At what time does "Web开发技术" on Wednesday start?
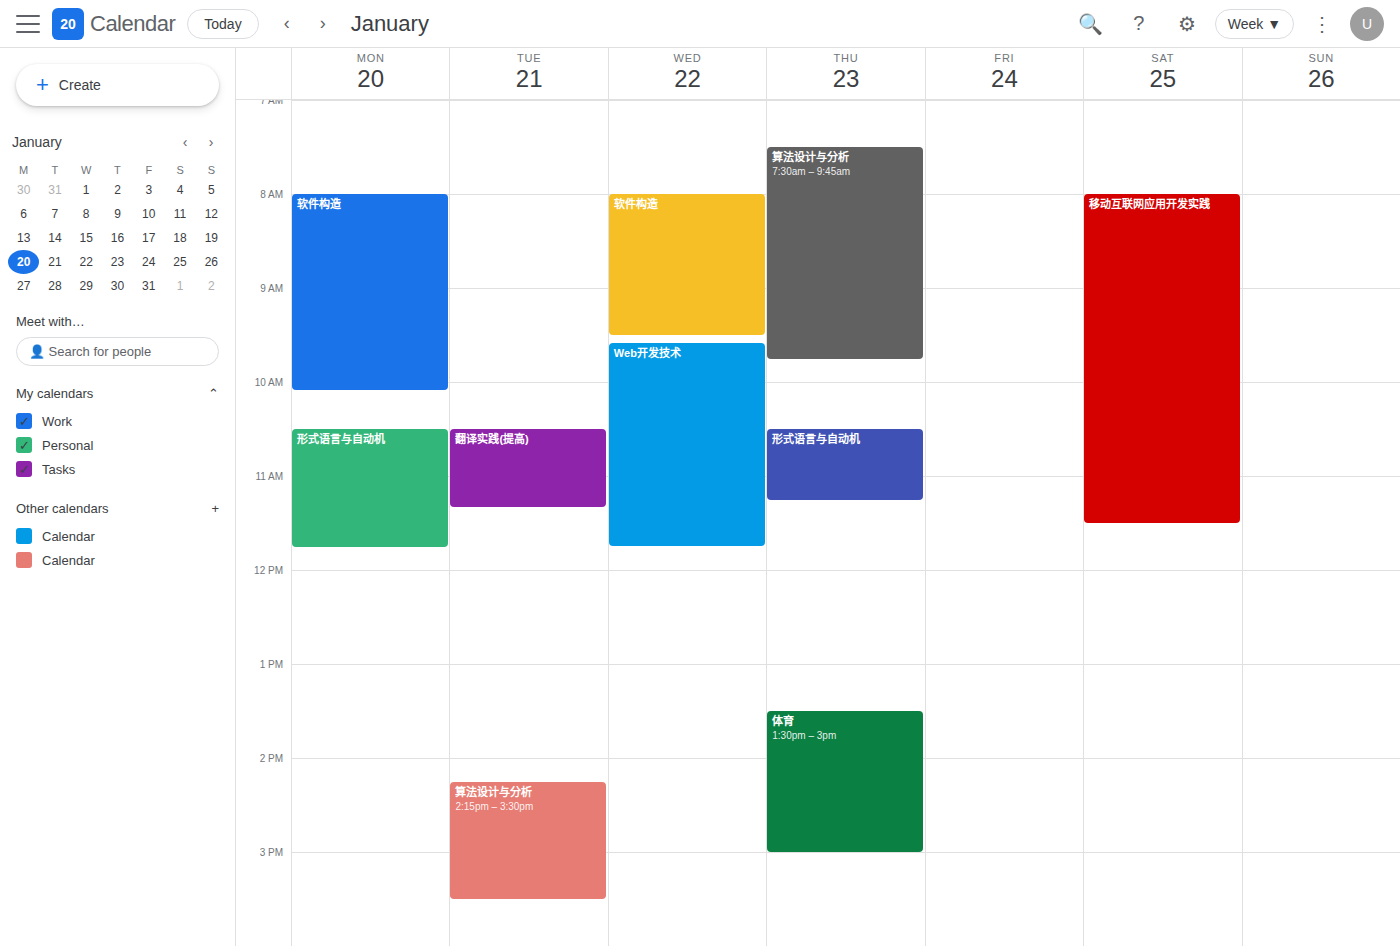
9:35 AM